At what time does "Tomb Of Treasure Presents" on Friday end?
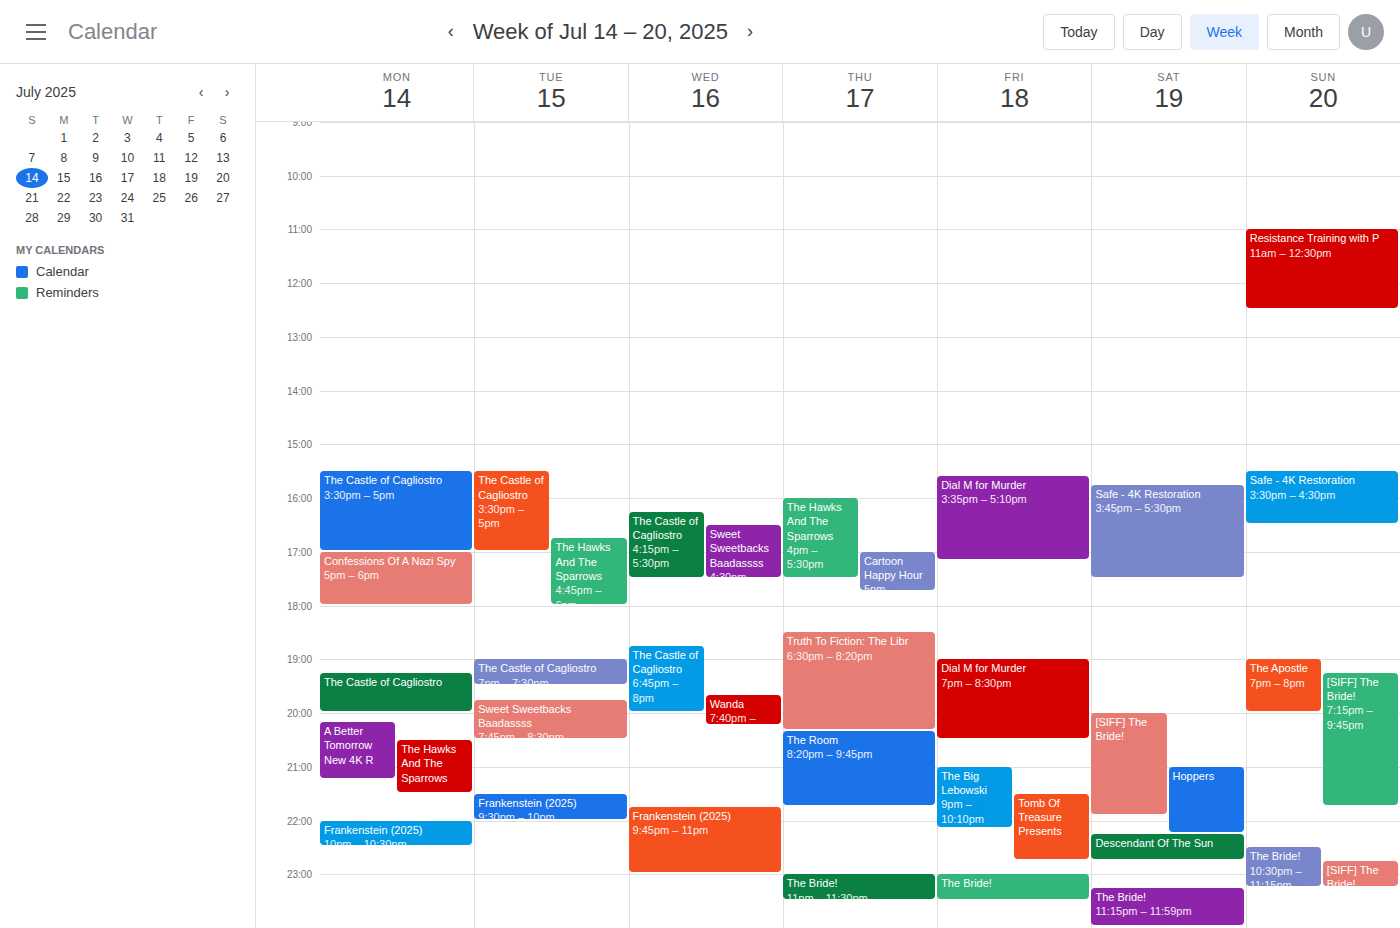
22:45